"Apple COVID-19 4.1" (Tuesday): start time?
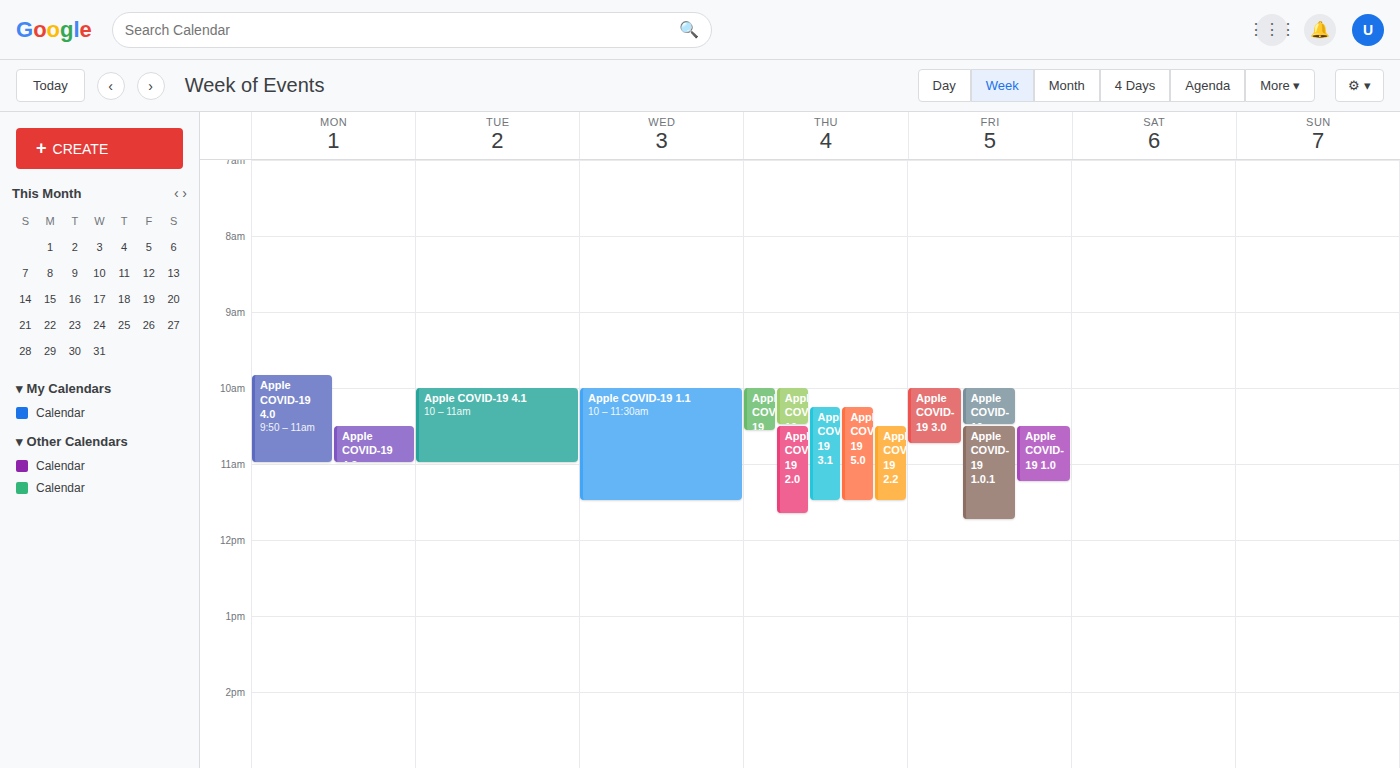
10:00 AM